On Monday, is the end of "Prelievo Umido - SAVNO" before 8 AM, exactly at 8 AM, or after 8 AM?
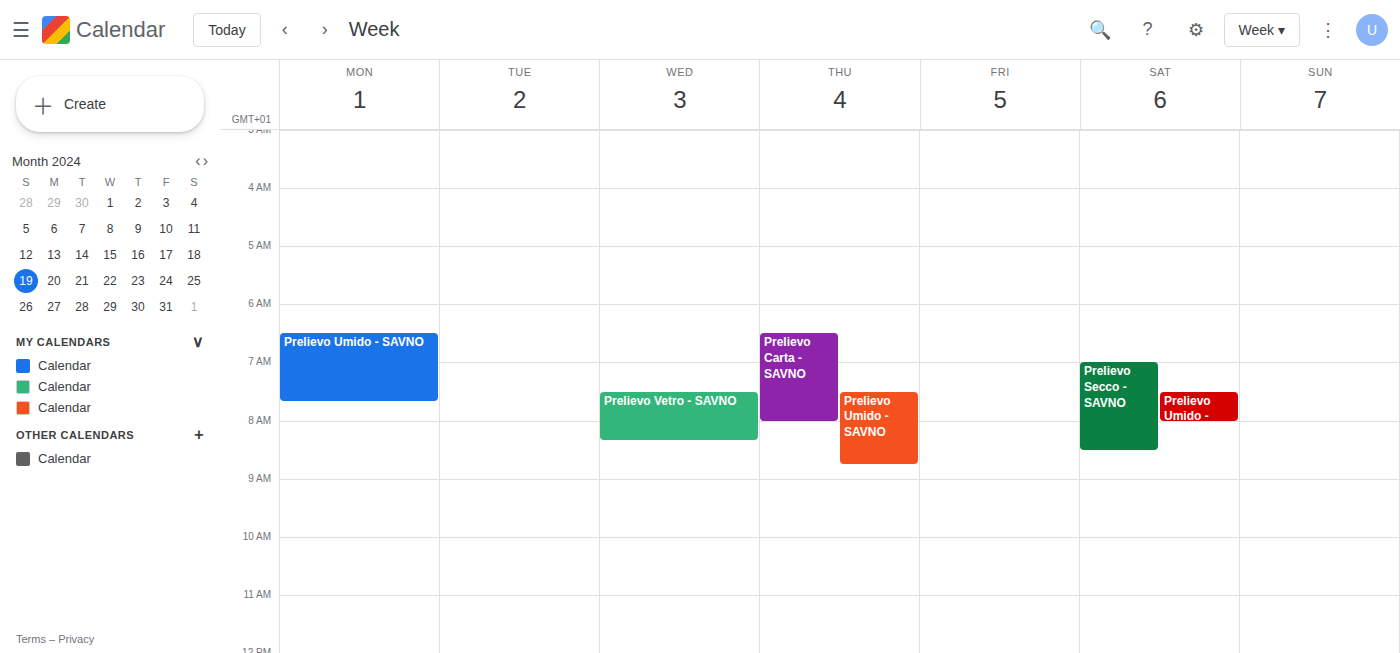
7:40 AM -- before 8 AM, 20 minutes above the 8 AM line.